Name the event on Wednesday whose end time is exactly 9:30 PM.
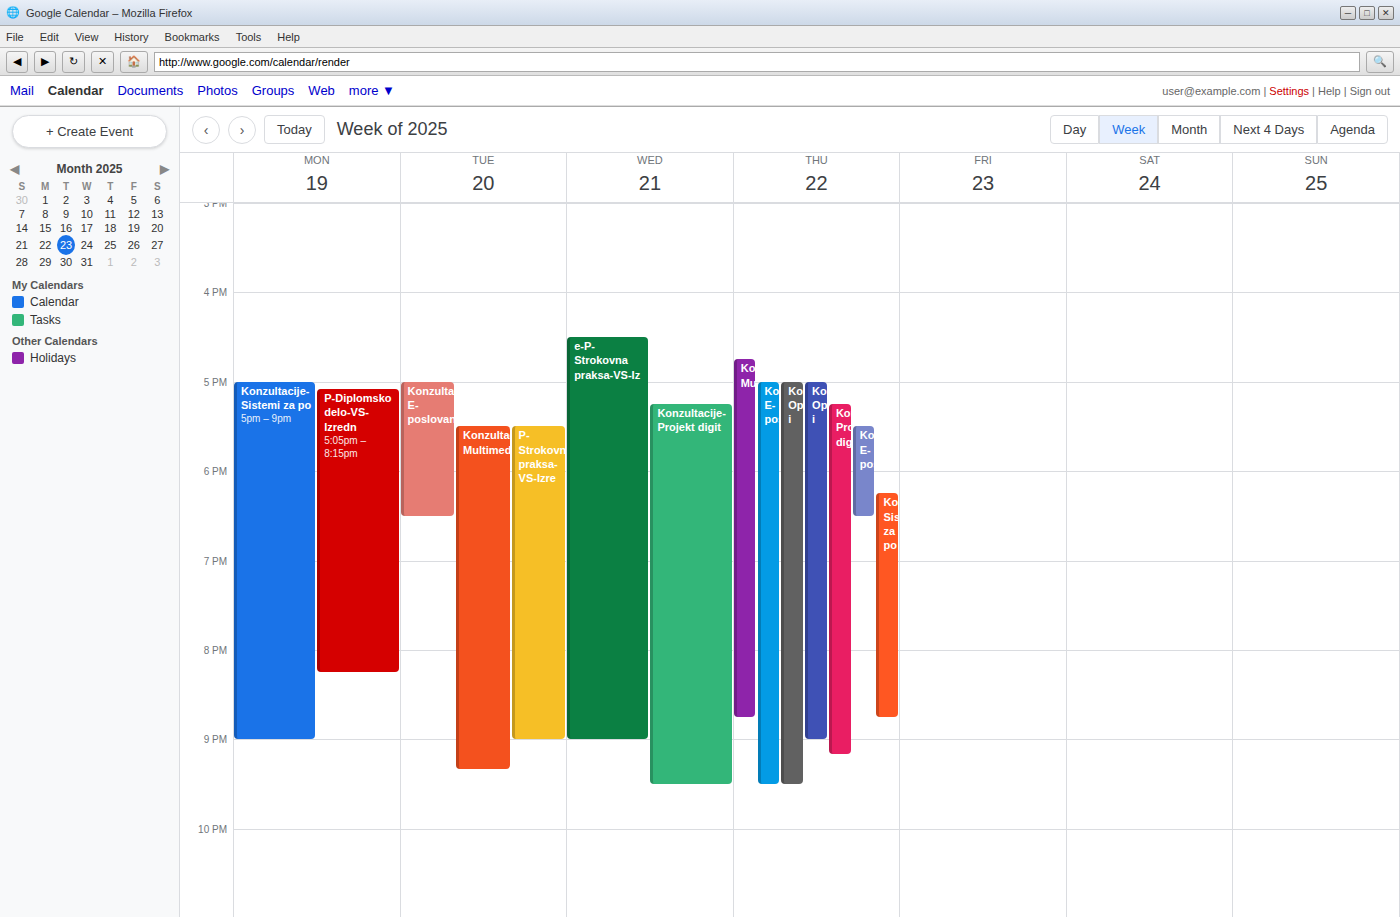
"Konzultacije-Projekt digit"